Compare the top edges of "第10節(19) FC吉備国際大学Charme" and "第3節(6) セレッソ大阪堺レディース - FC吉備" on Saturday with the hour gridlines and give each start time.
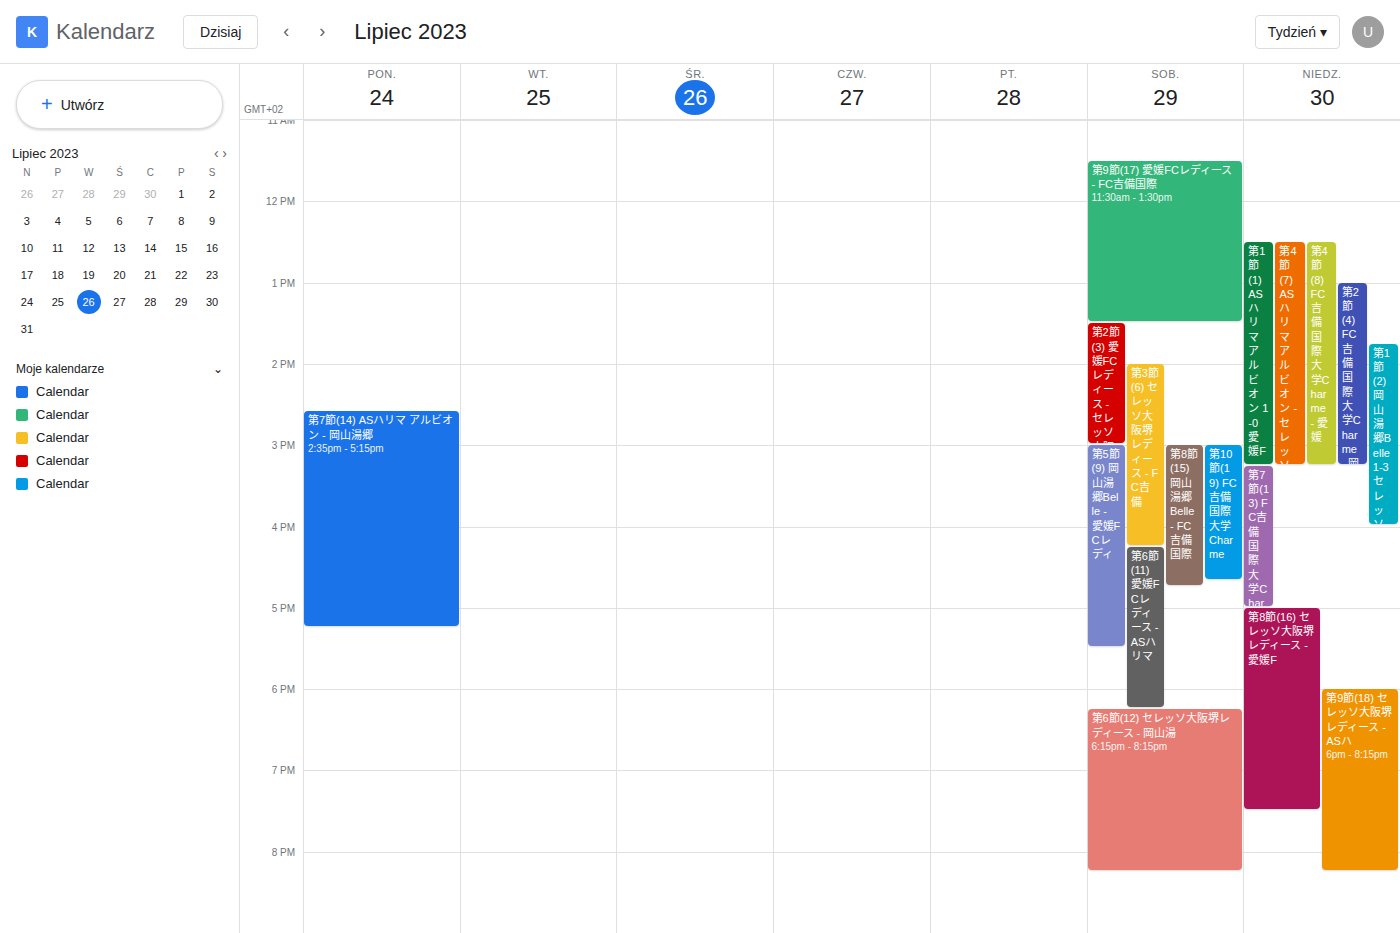
"第10節(19) FC吉備国際大学Charme": 3:00 PM, exactly on the 3 PM line. "第3節(6) セレッソ大阪堺レディース - FC吉備": 2:00 PM, exactly on the 2 PM line.